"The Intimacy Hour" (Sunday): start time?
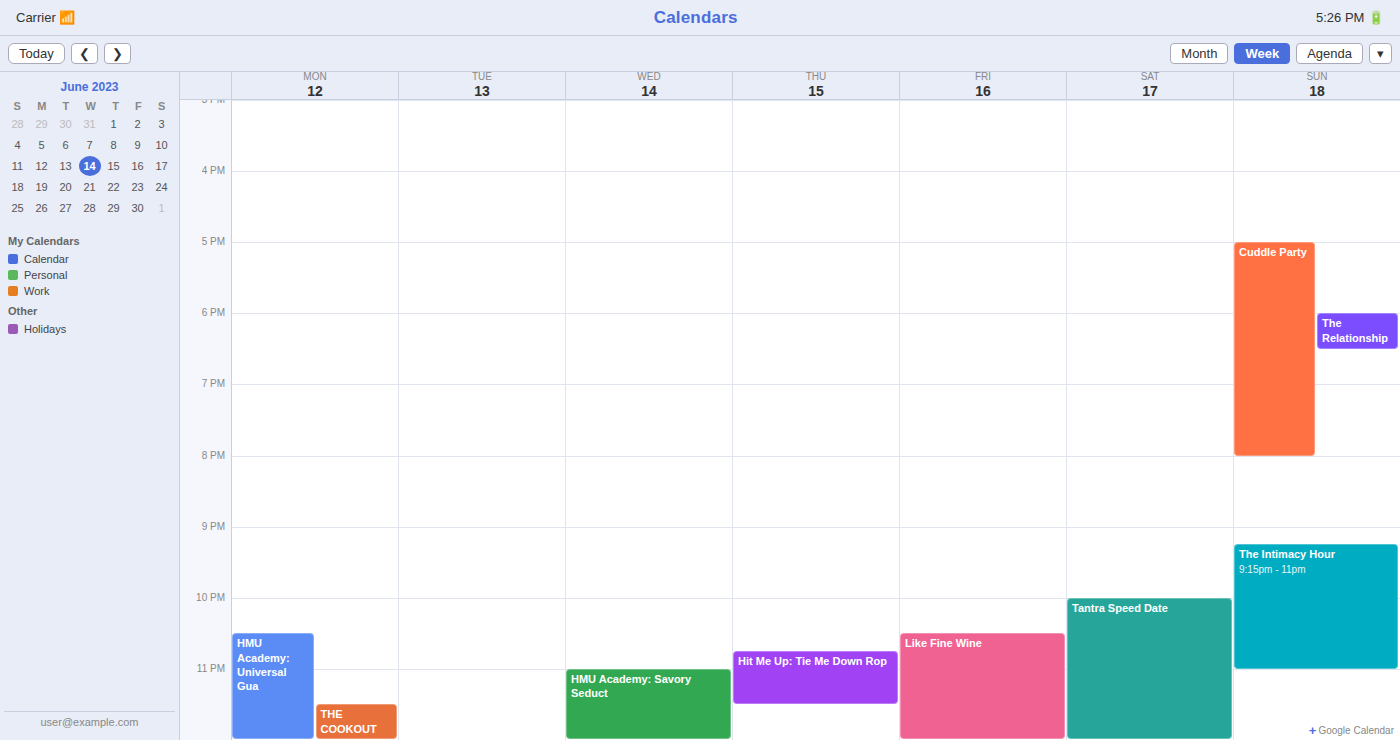
21:15